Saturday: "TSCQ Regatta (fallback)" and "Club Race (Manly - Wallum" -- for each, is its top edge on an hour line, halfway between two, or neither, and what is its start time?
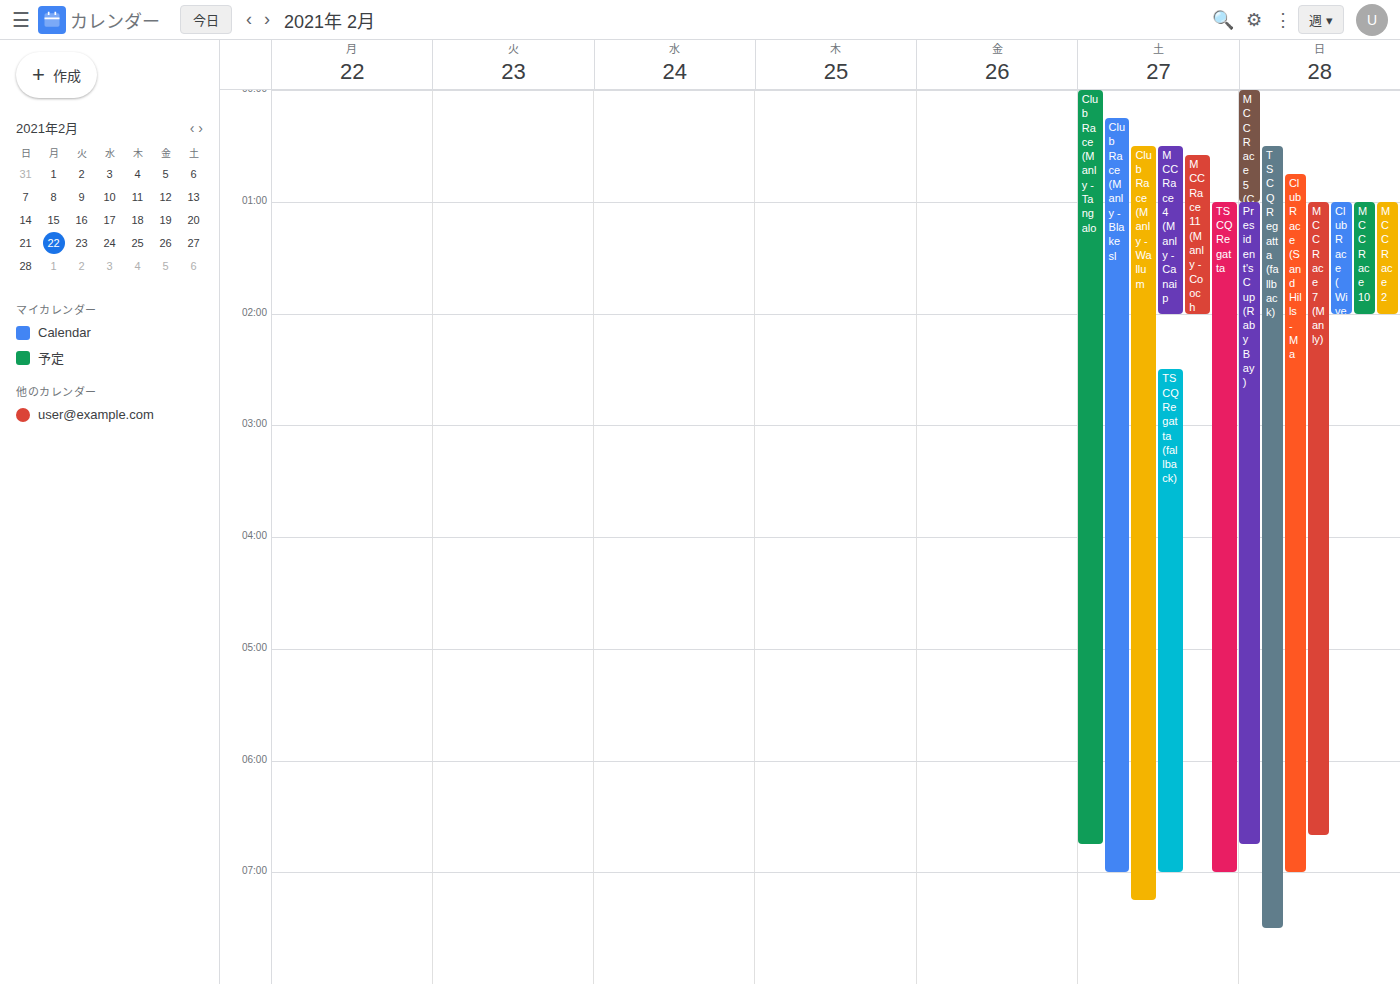
"TSCQ Regatta (fallback)": 2:30 AM, halfway between the 2 AM and 3 AM lines. "Club Race (Manly - Wallum": 12:30 AM, halfway between the 12 AM and 1 AM lines.